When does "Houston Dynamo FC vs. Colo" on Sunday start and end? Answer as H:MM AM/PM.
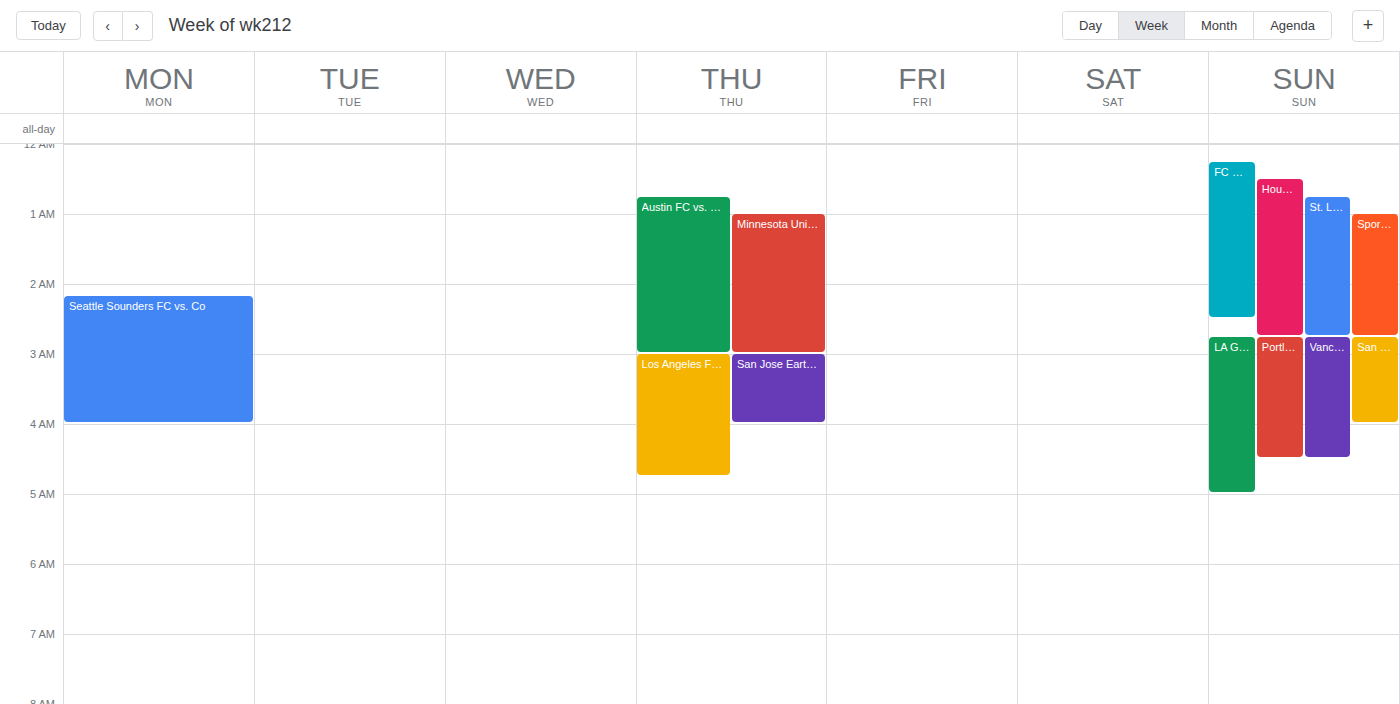
12:30 AM to 2:45 AM